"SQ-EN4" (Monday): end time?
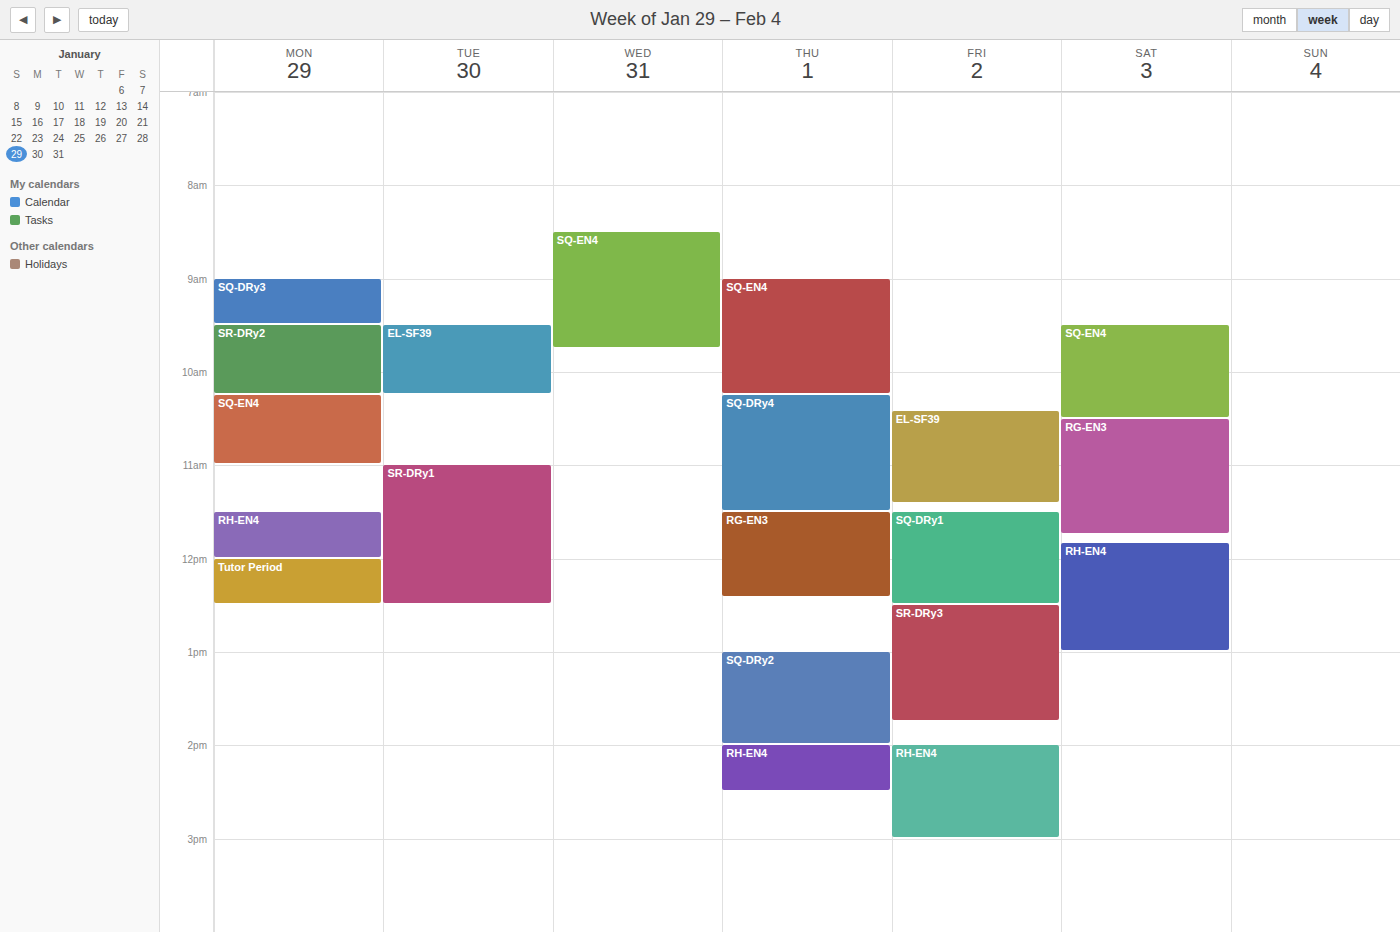
11:00 AM